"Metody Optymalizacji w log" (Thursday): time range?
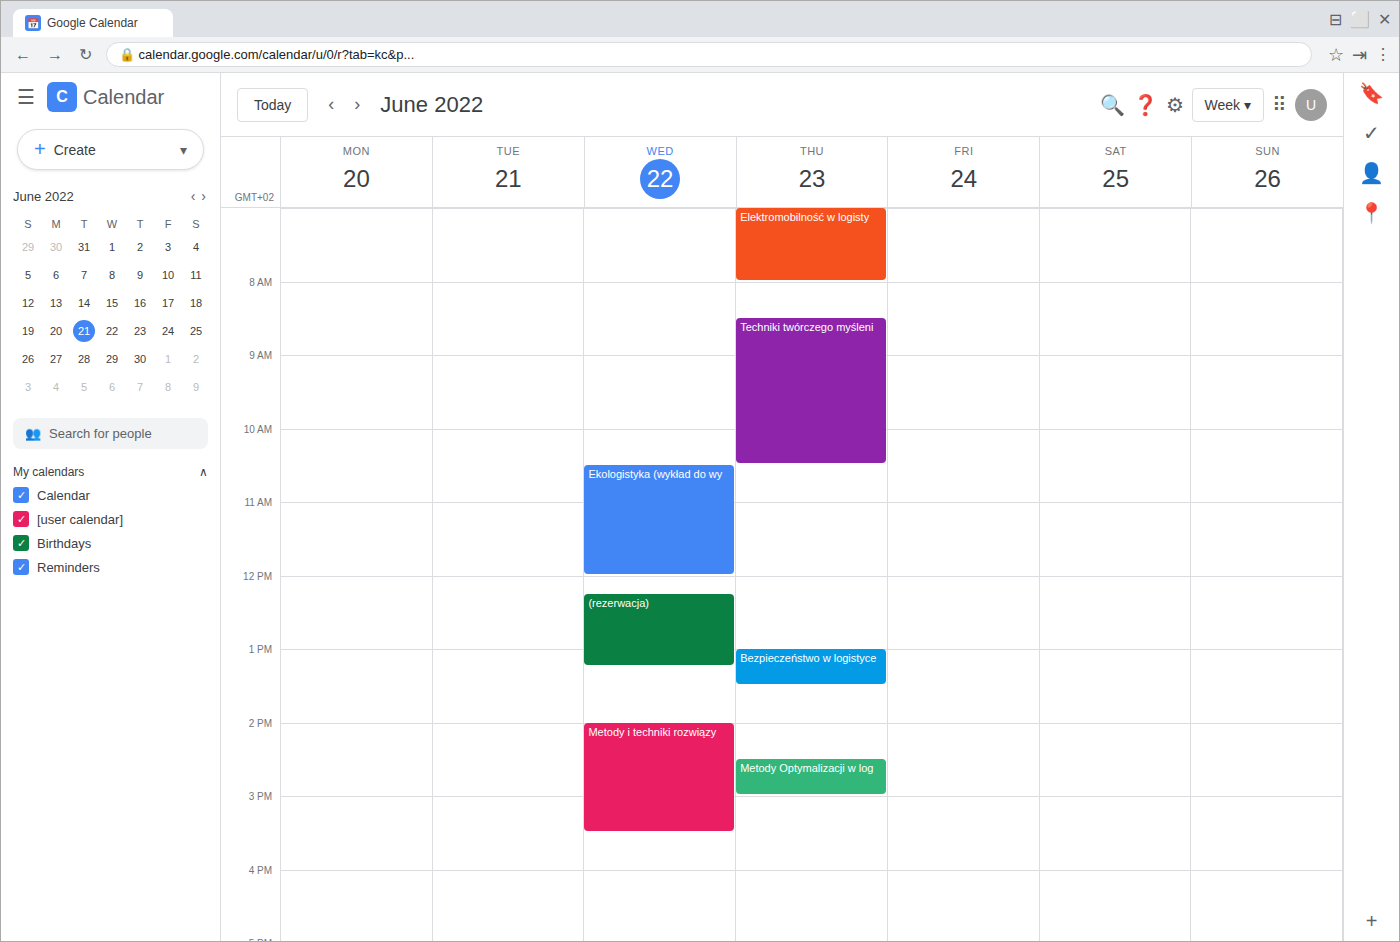
2:30 PM to 3:00 PM